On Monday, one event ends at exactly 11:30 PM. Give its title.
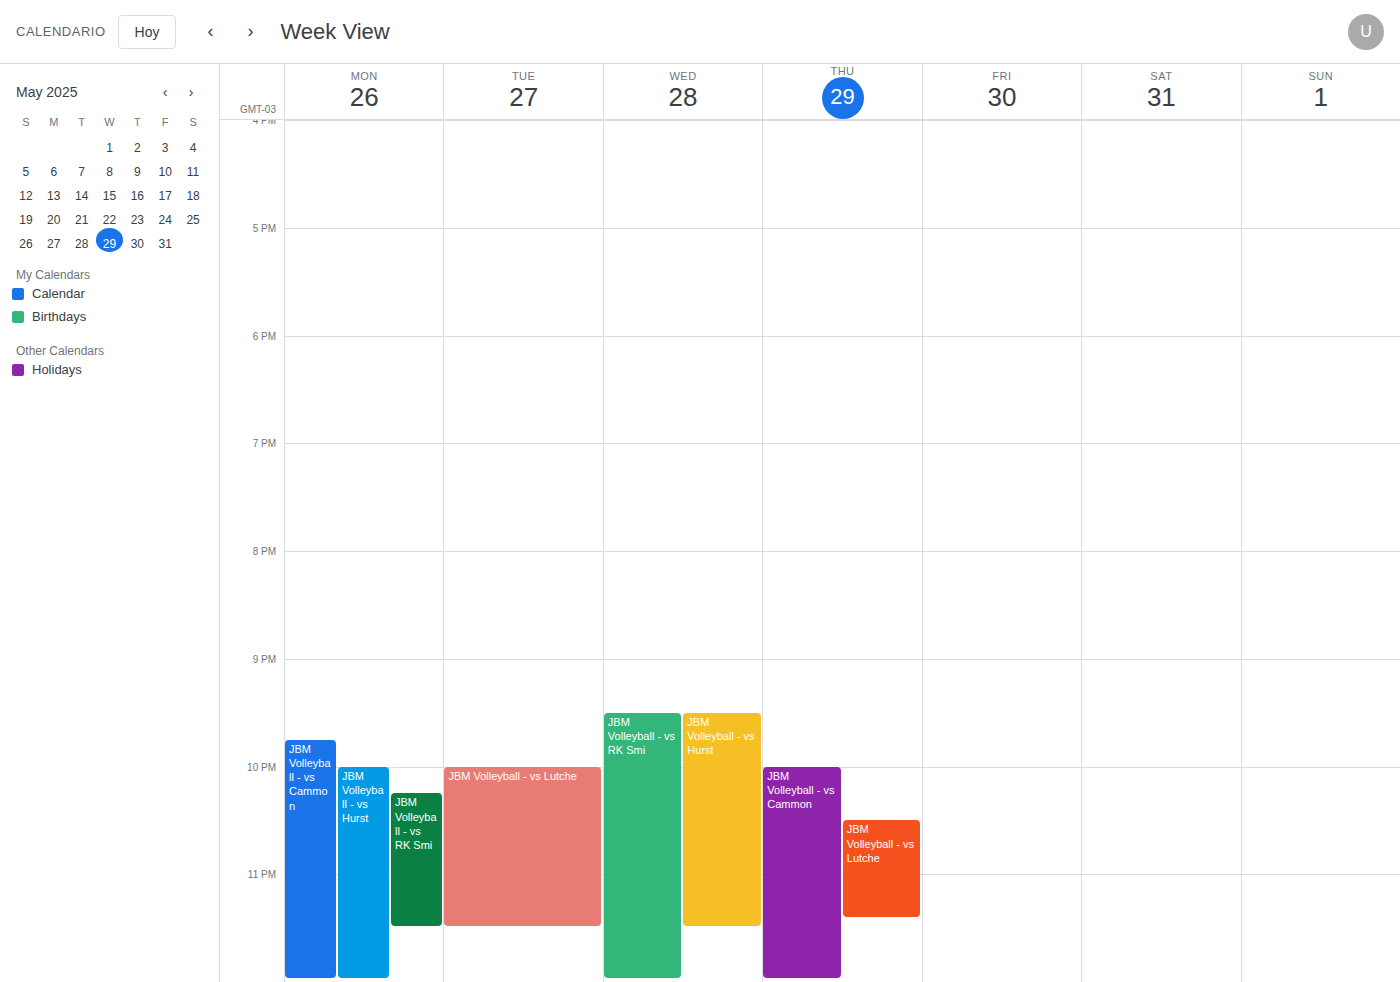
"JBM Volleyball - vs RK Smi"